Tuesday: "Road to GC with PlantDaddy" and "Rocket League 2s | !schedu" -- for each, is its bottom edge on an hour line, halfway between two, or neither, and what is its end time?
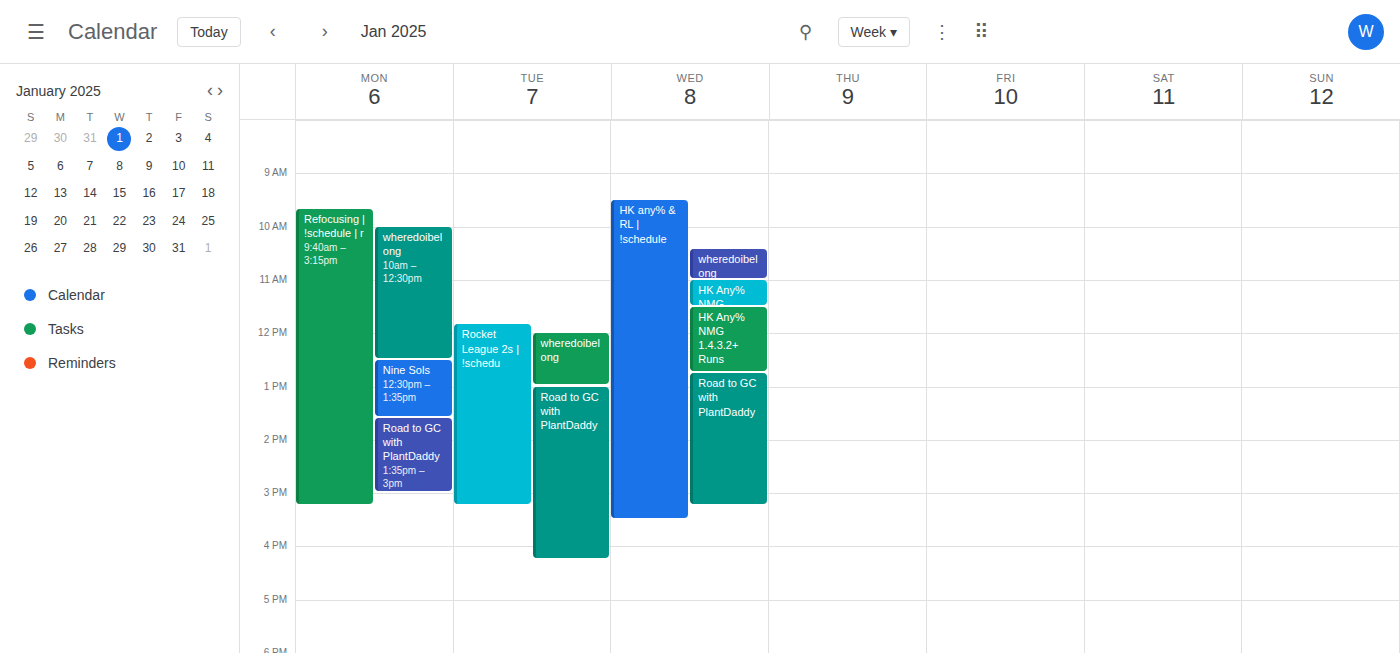
"Road to GC with PlantDaddy": 4:15 PM, neither: a quarter of the way from the 4 PM line to the 5 PM line. "Rocket League 2s | !schedu": 3:15 PM, neither: a quarter of the way from the 3 PM line to the 4 PM line.